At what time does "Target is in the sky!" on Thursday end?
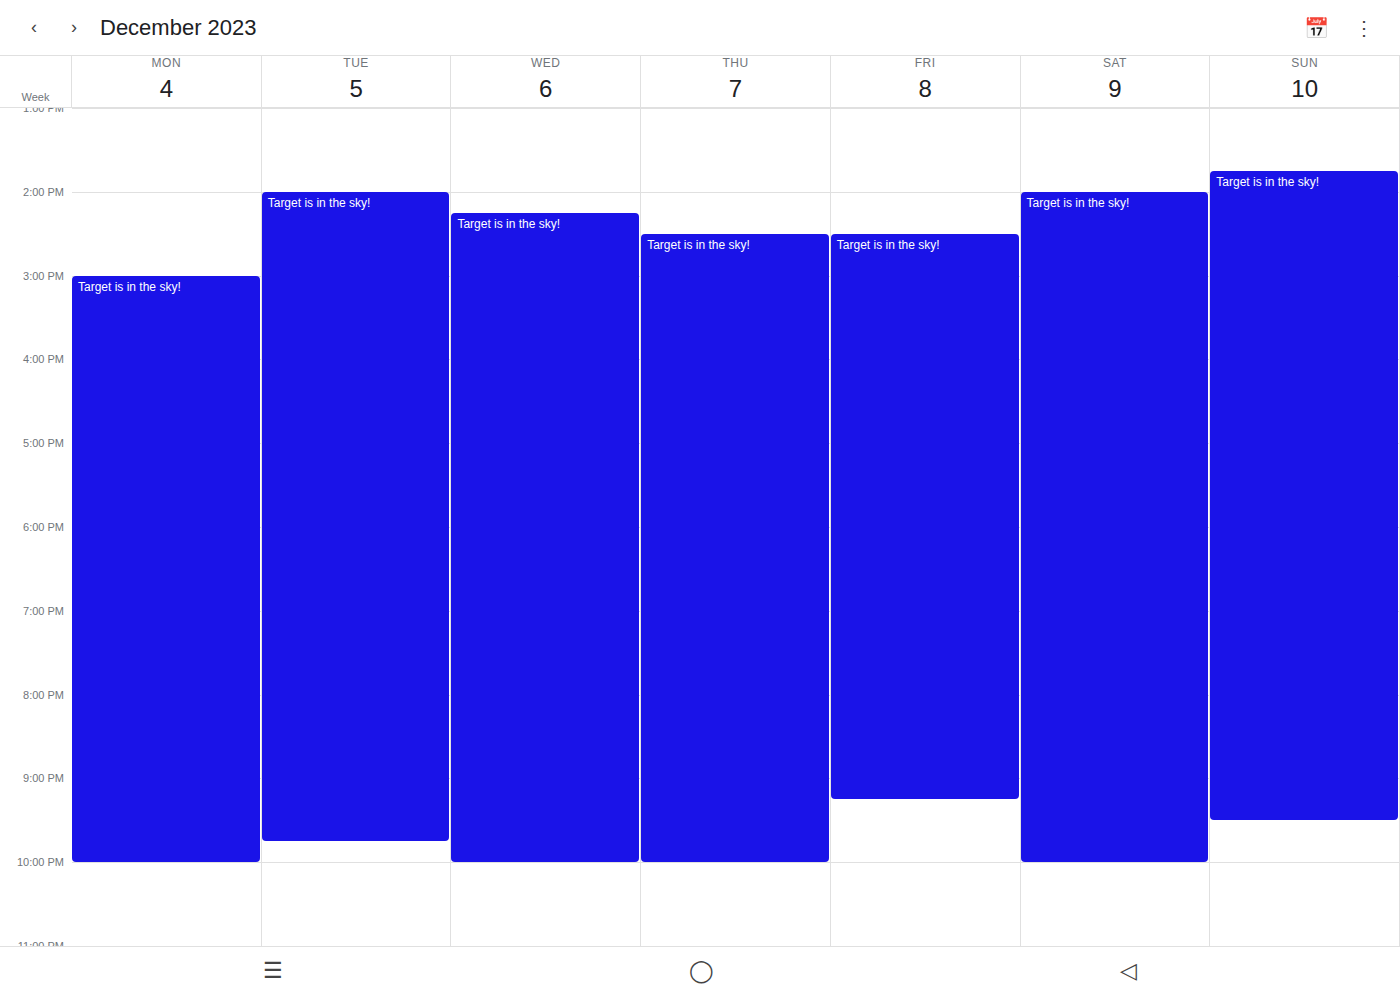
10:00 PM